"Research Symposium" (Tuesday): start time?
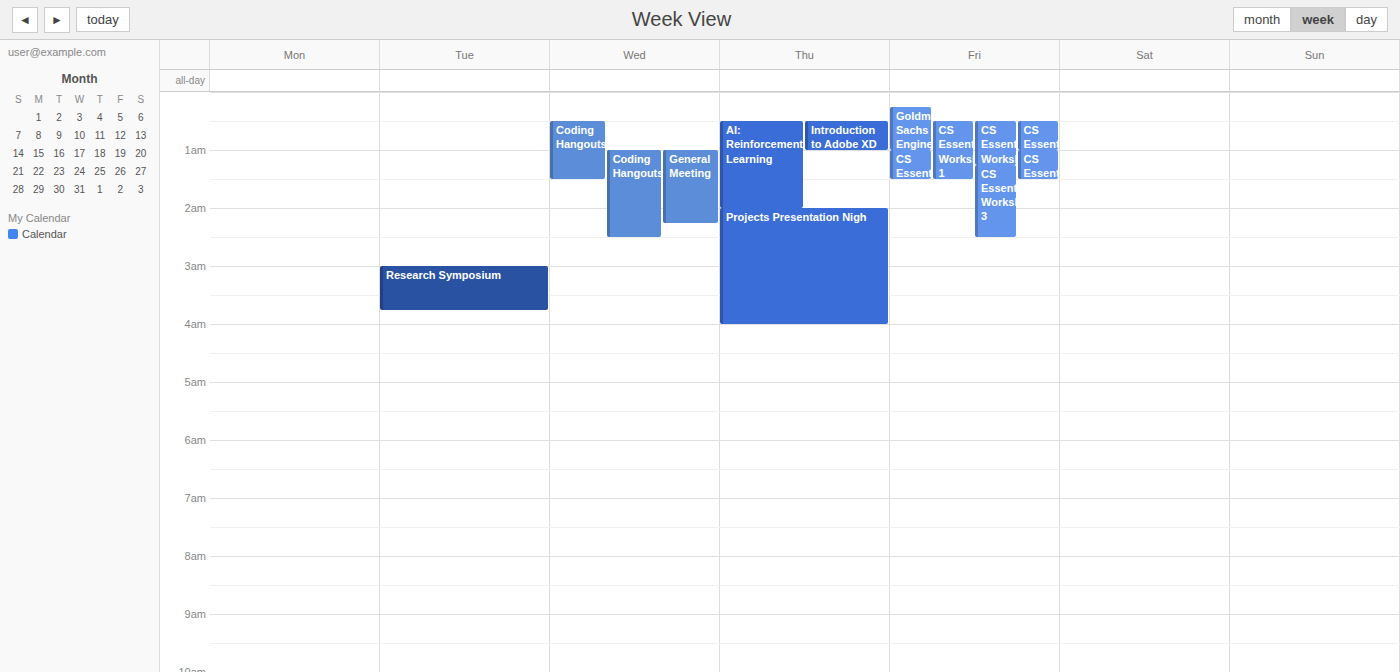
3:00 AM